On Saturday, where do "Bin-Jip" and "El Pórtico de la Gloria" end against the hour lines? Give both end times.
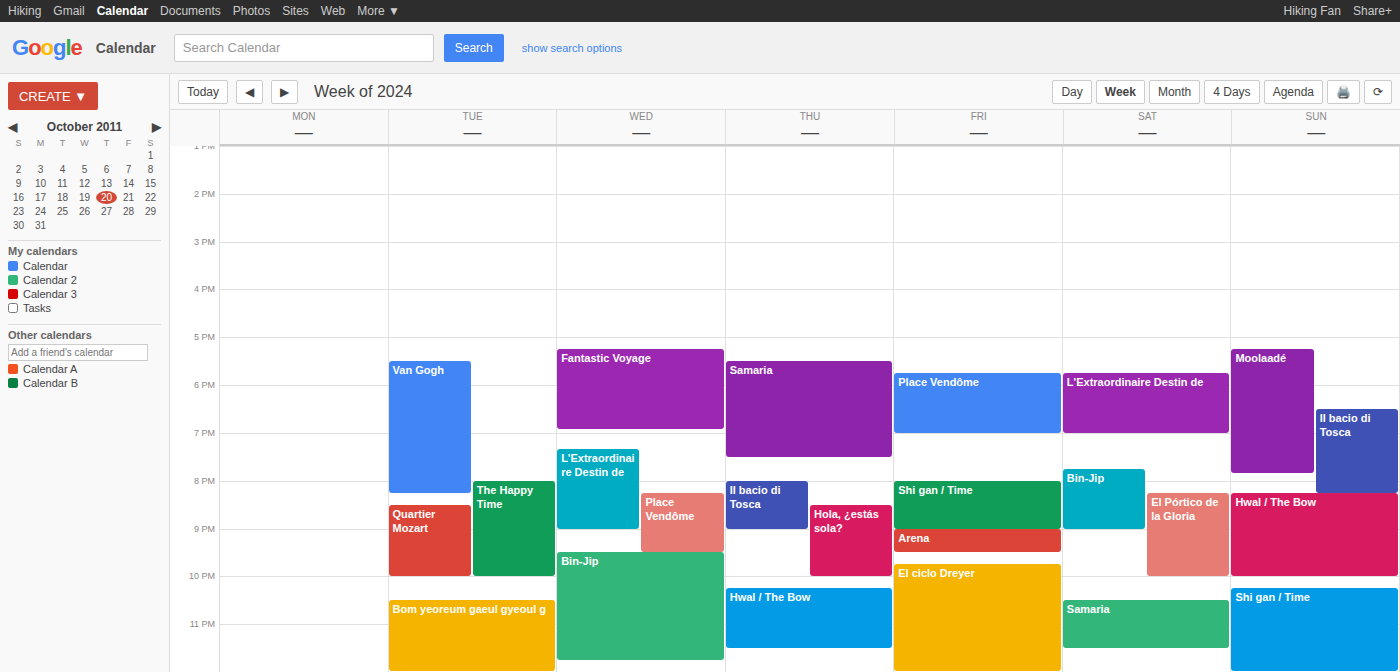
"Bin-Jip": 9:00 PM, exactly on the 9 PM line. "El Pórtico de la Gloria": 10:00 PM, exactly on the 10 PM line.